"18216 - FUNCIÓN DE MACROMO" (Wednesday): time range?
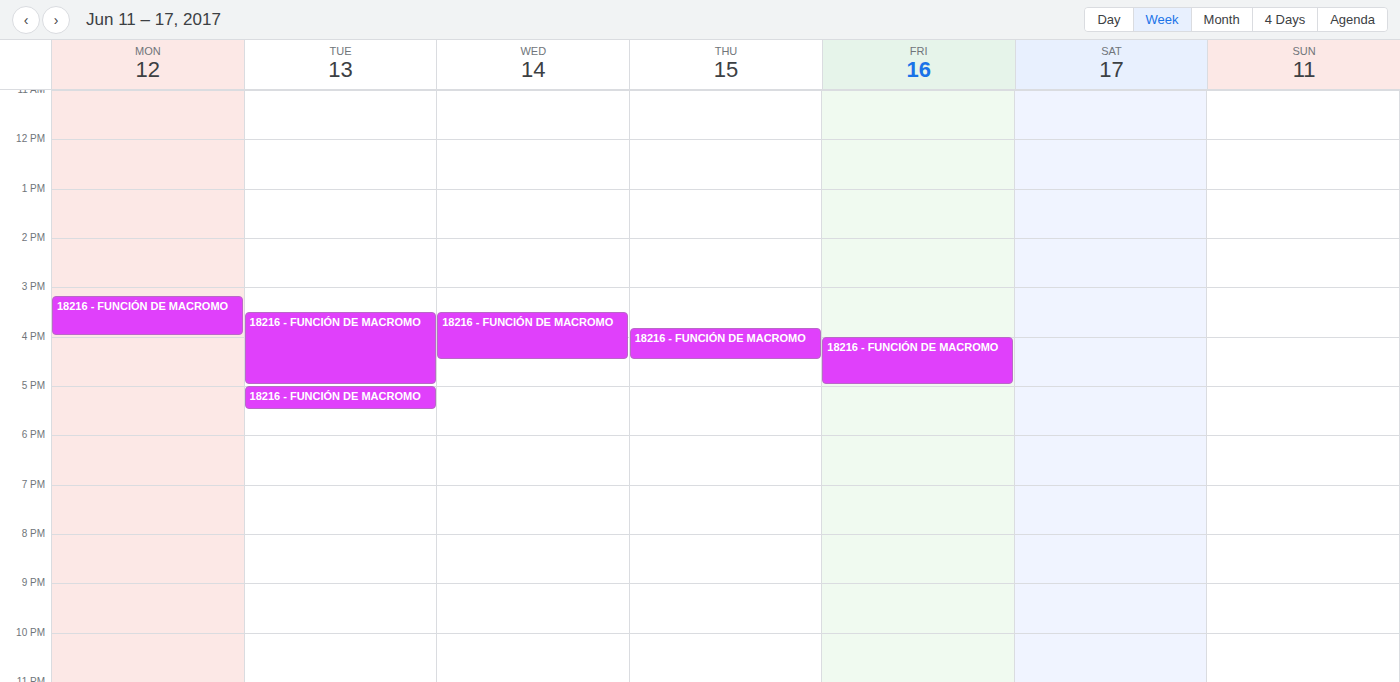
3:30 PM to 4:30 PM